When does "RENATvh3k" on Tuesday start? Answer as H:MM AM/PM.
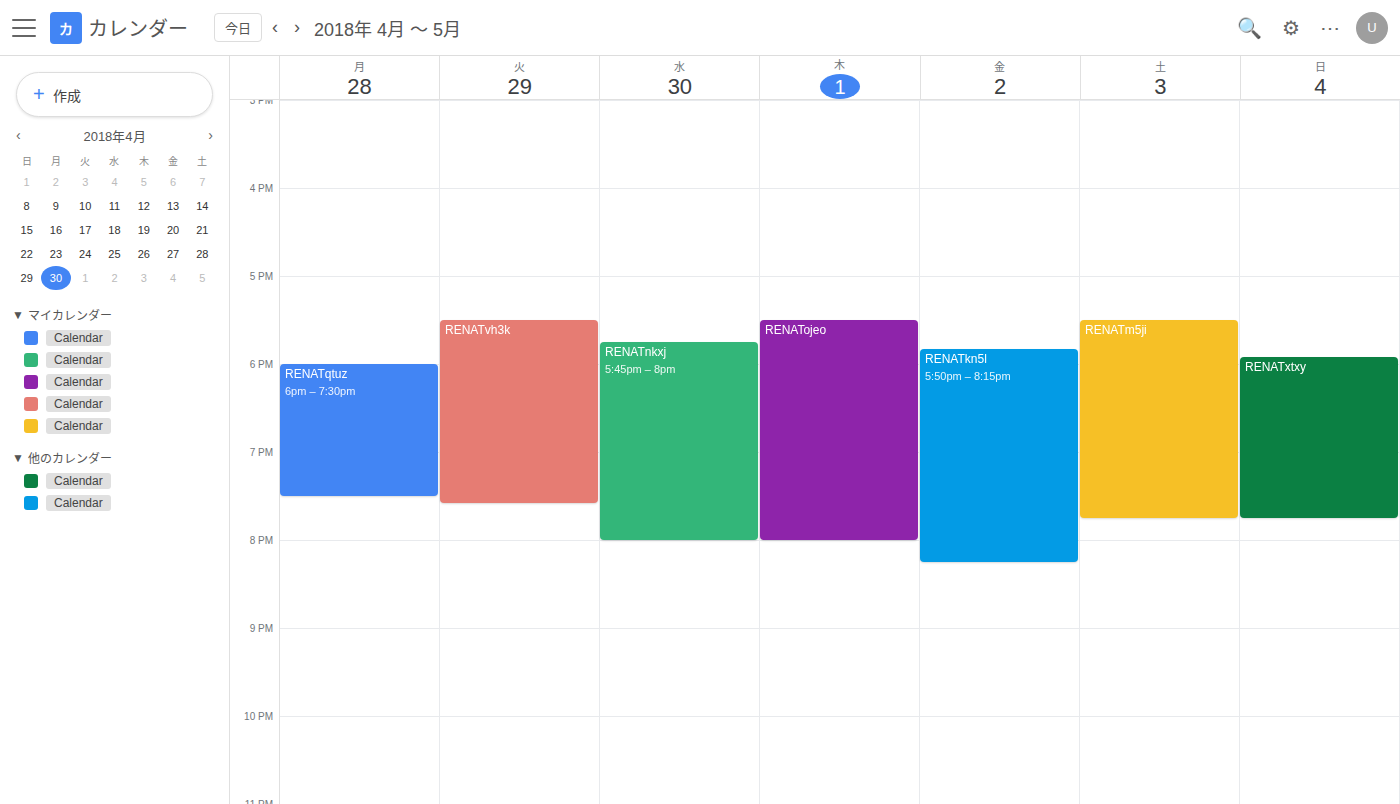
5:30 PM